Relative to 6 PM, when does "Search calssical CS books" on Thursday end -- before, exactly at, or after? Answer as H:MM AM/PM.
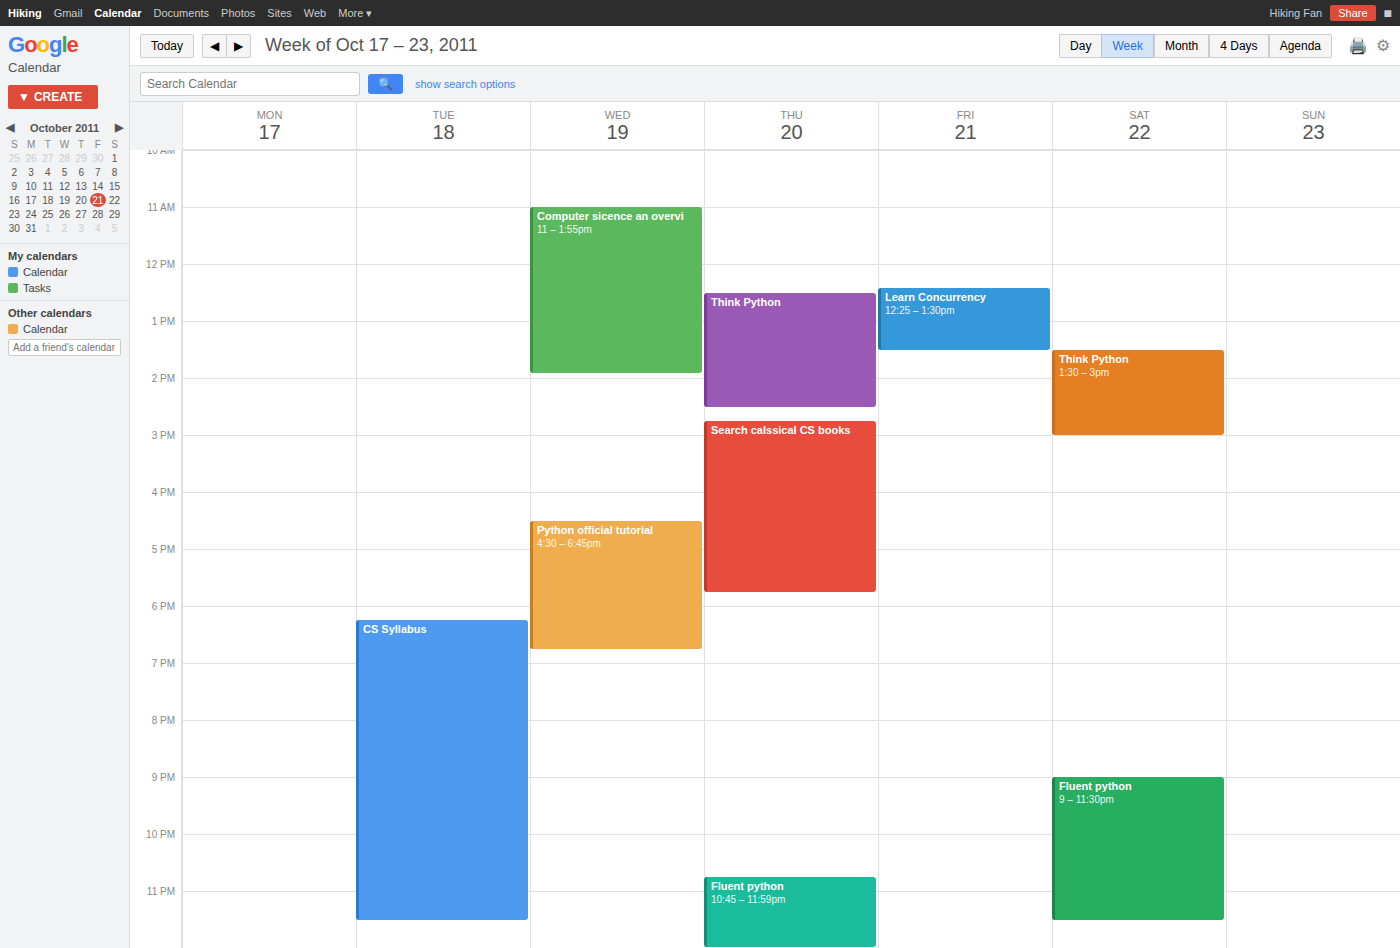
5:45 PM -- before 6 PM, 15 minutes above the 6 PM line.